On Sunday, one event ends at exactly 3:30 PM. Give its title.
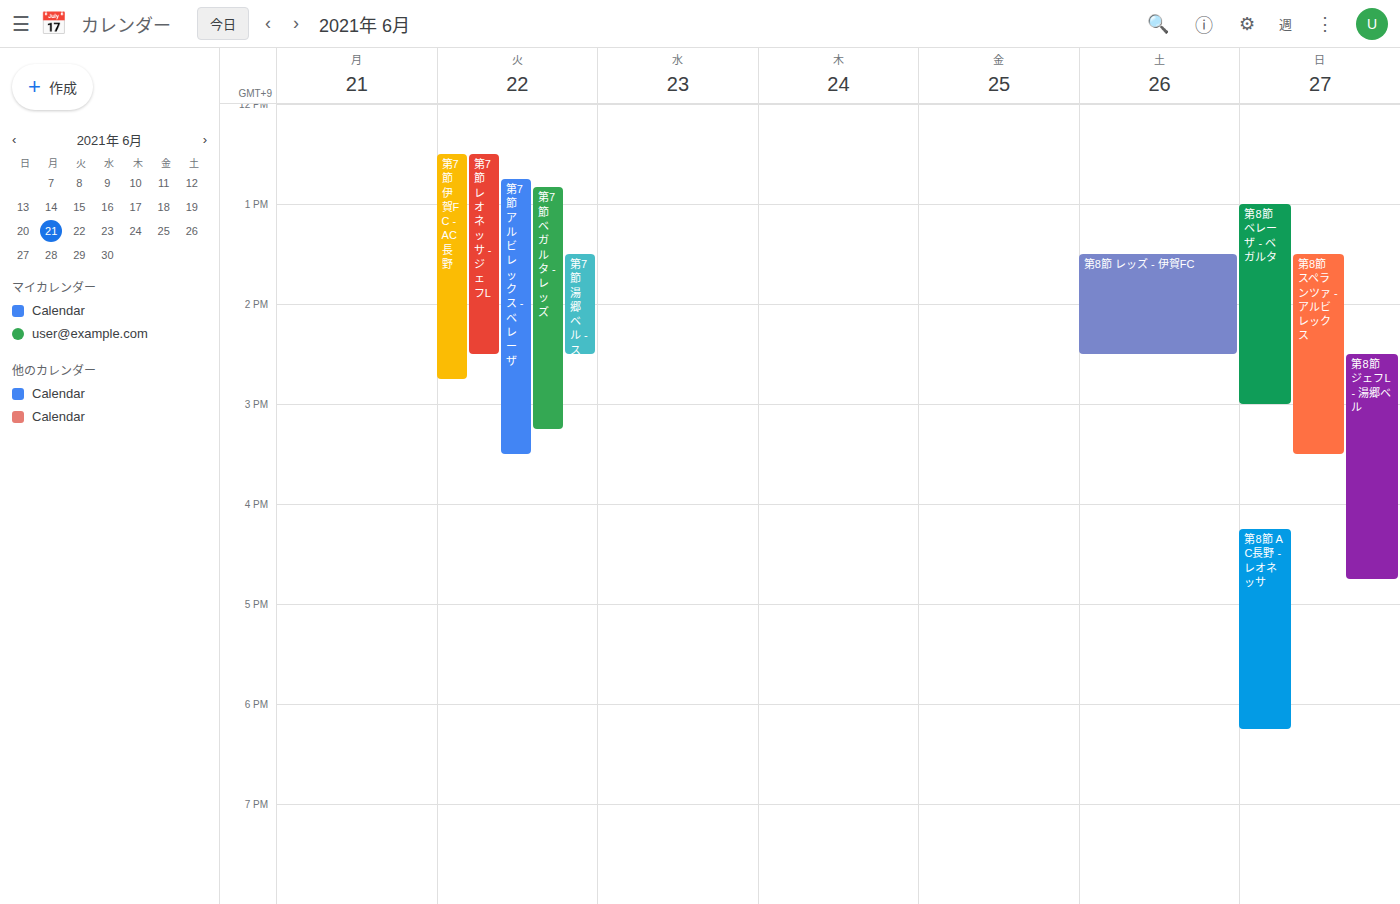
"第8節 スペランツァ - アルビレックス"